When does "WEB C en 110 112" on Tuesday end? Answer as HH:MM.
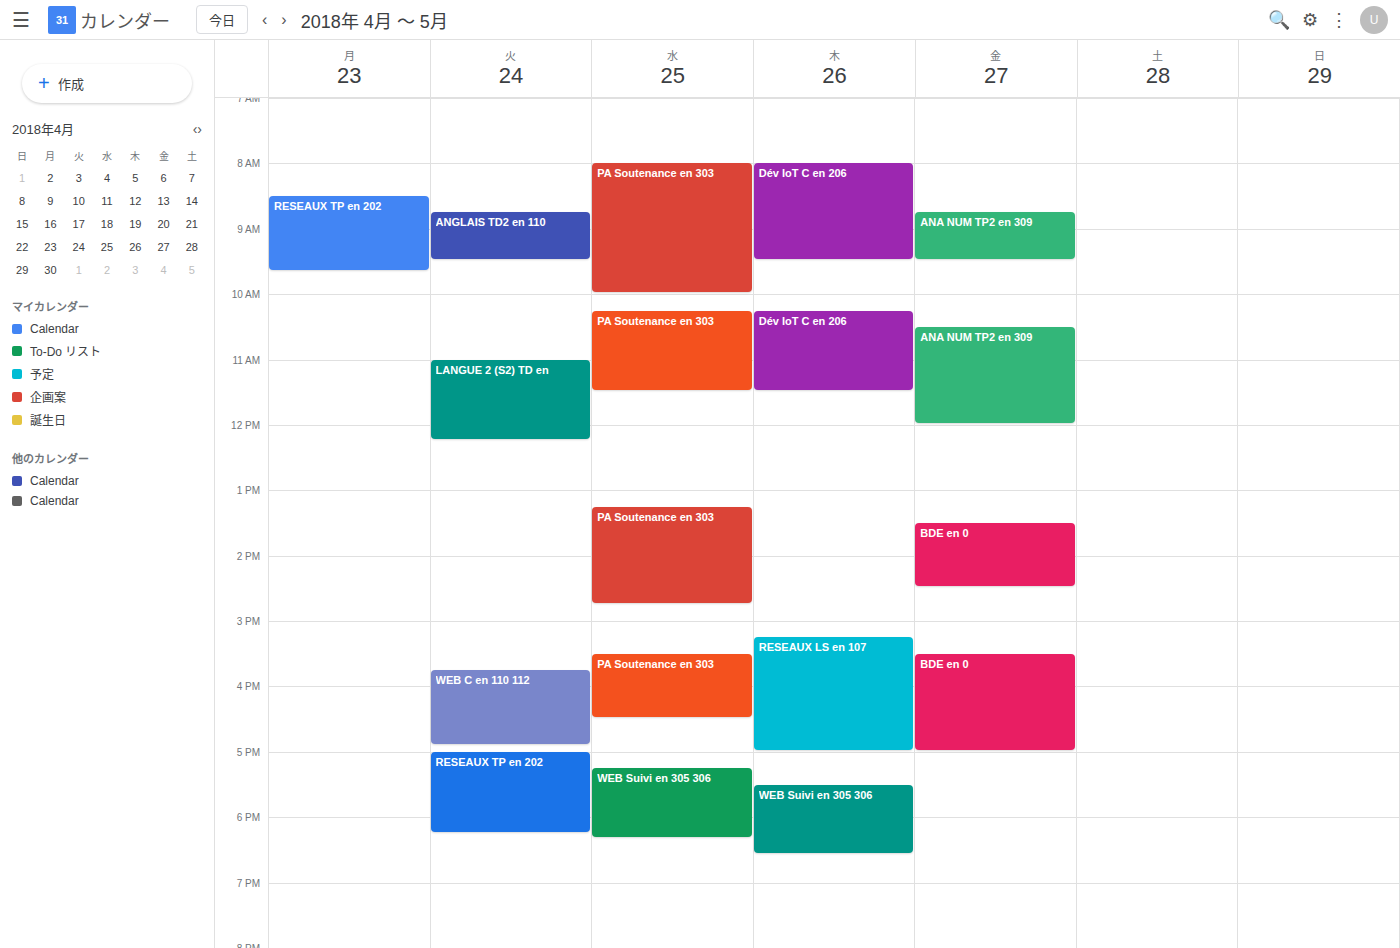
16:55